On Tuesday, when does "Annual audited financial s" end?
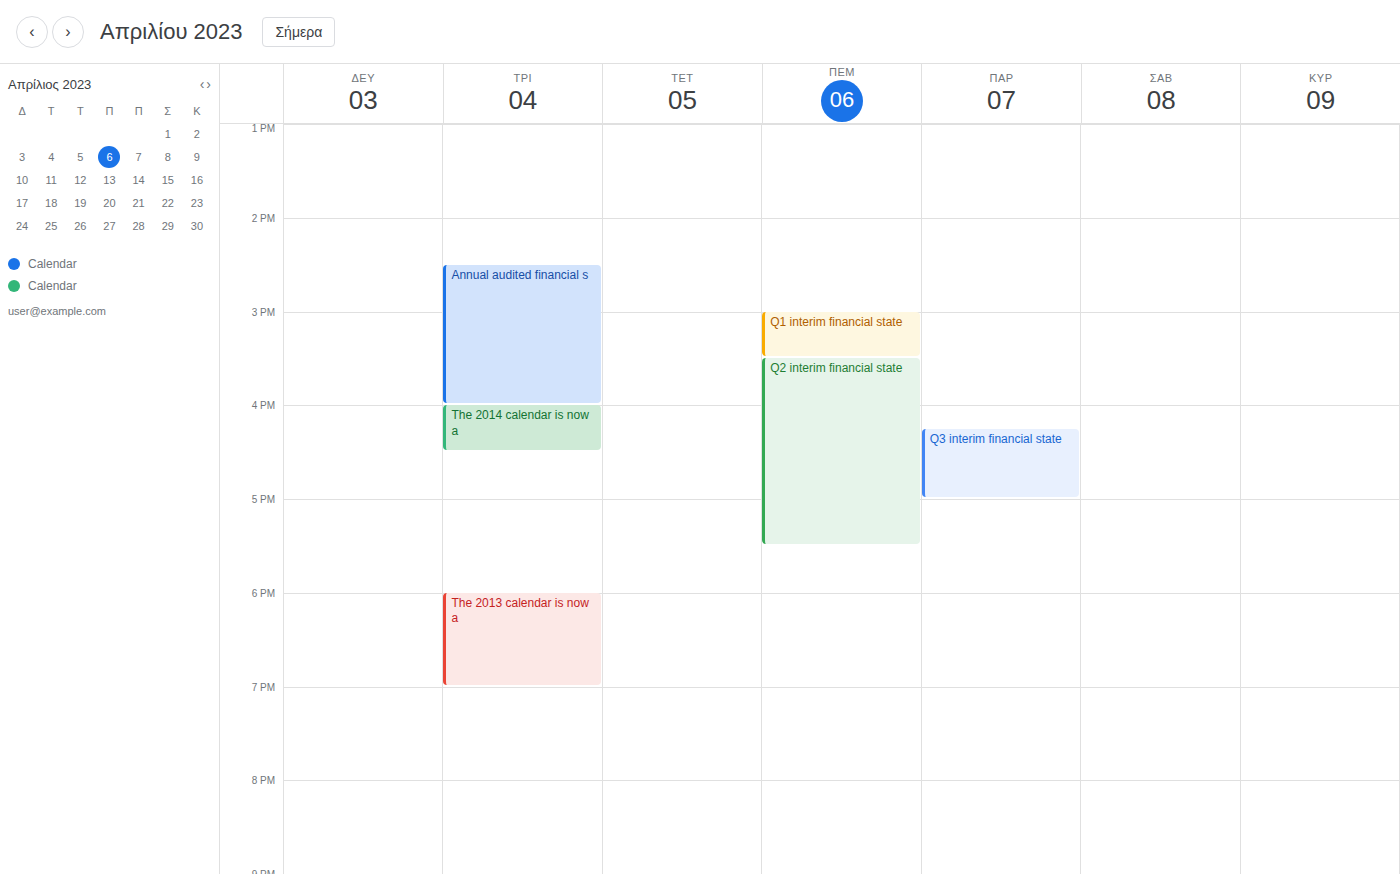
4:00 PM